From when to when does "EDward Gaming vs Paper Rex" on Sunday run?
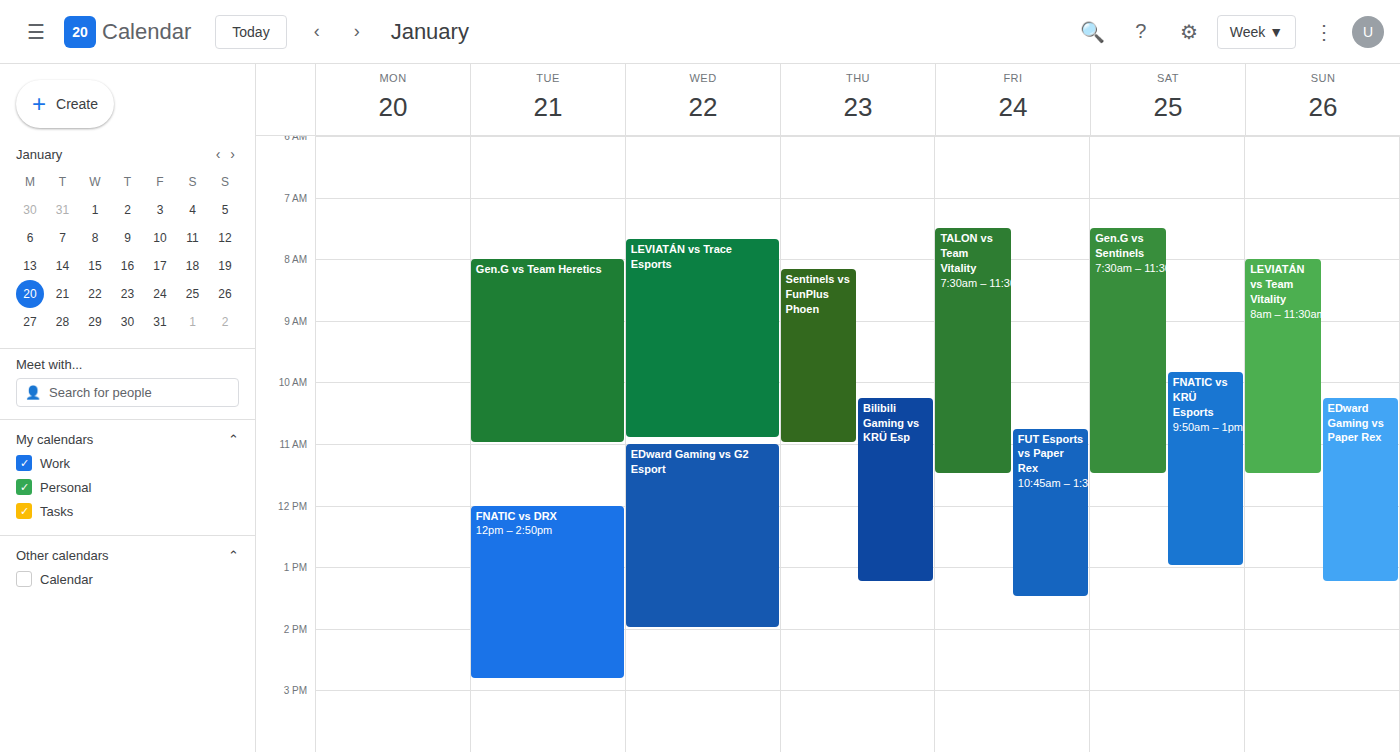
10:15 AM to 1:15 PM